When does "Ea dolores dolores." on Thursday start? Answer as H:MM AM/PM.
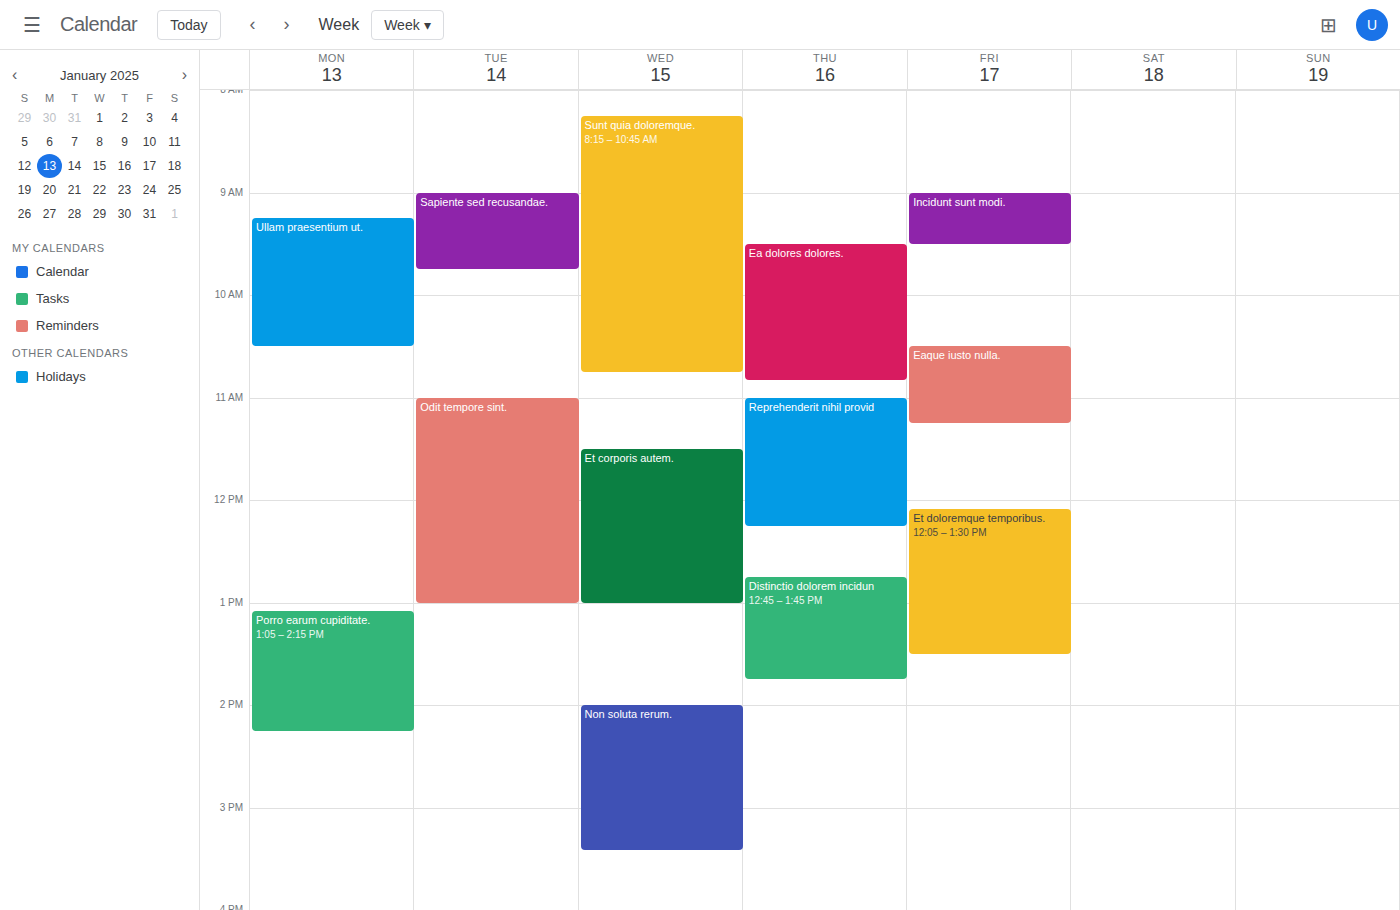
9:30 AM